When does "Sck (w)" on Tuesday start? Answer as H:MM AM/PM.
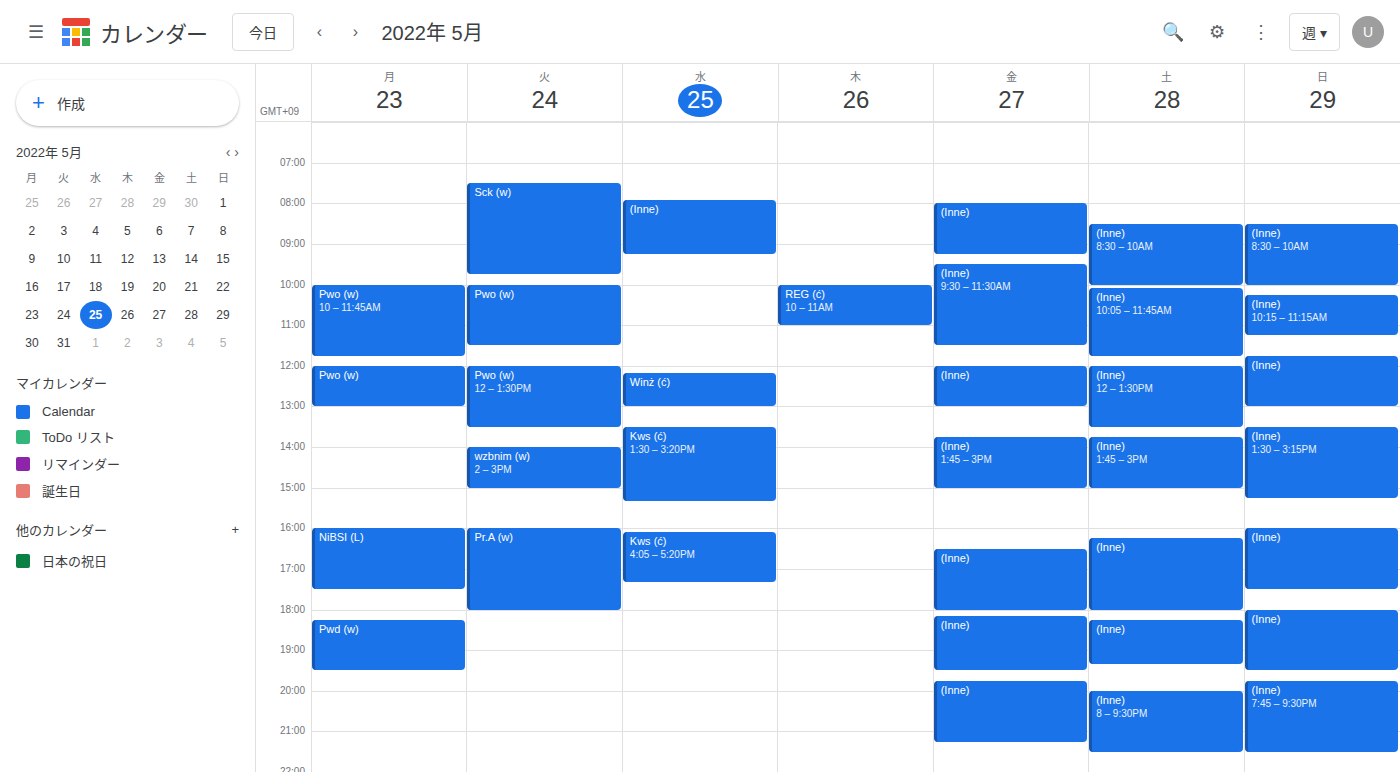
7:30 AM